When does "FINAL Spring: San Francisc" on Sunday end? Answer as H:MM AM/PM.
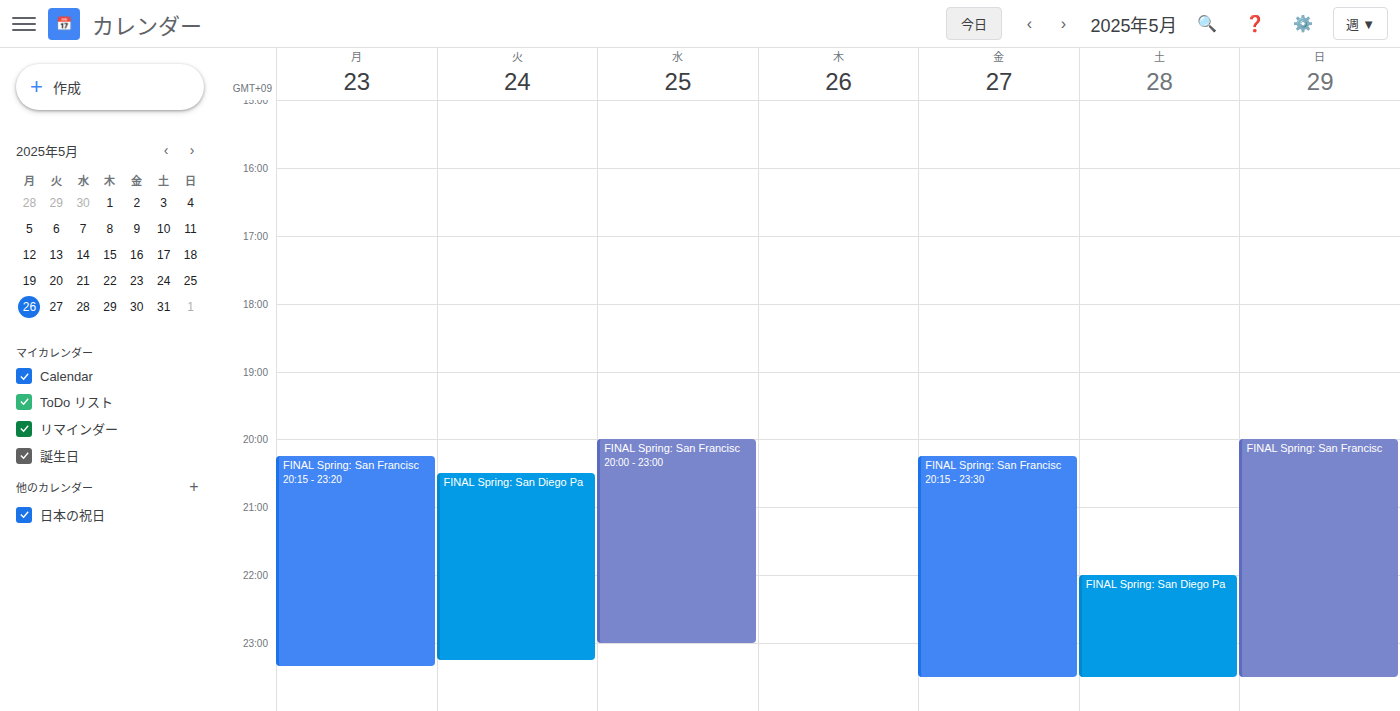
11:30 PM